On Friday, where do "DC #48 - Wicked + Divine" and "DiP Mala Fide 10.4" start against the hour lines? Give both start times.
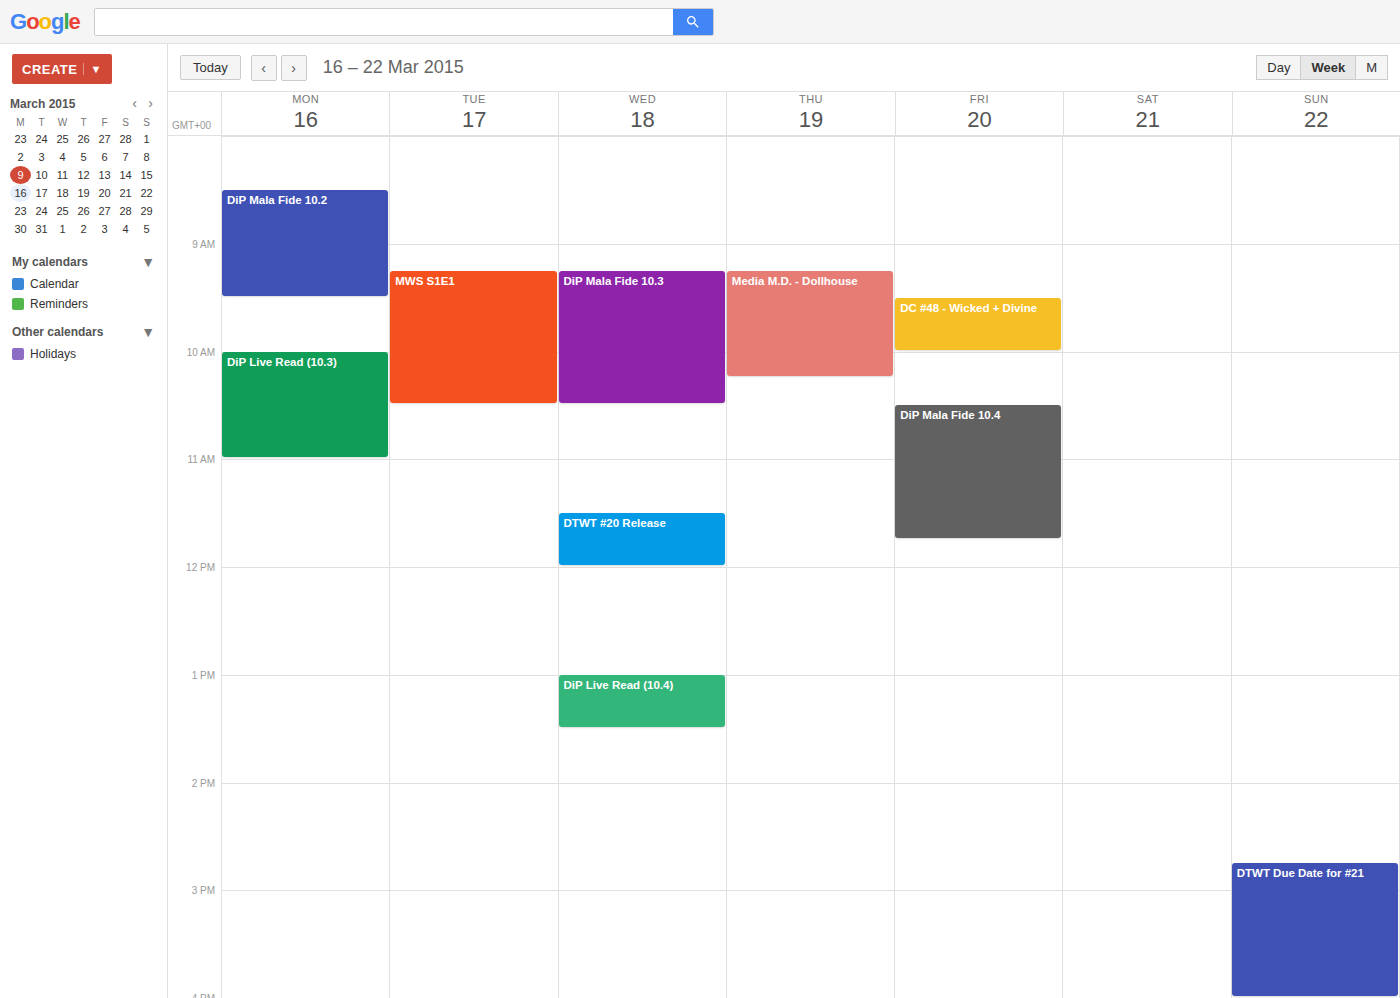
"DC #48 - Wicked + Divine": 09:30, halfway between the 09:00 and 10:00 lines. "DiP Mala Fide 10.4": 10:30, halfway between the 10:00 and 11:00 lines.